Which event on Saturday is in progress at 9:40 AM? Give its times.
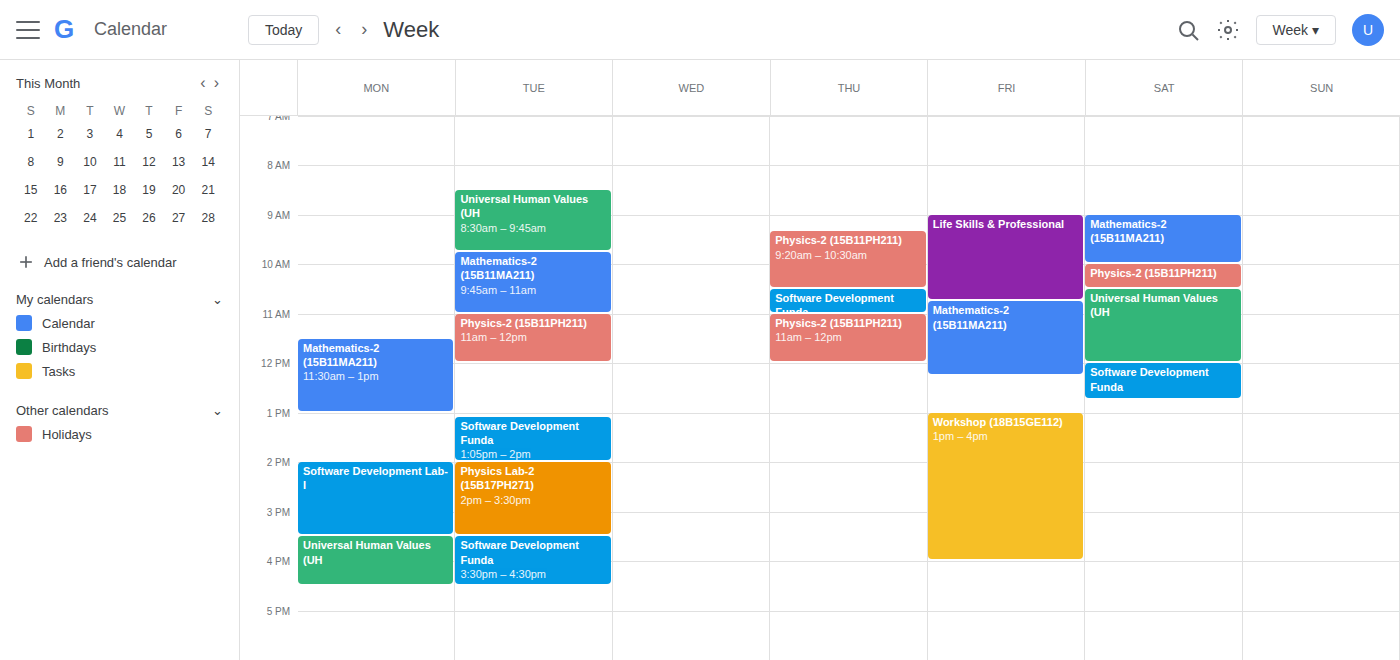
"Mathematics-2 (15B11MA211)", 9:00 AM to 10:00 AM